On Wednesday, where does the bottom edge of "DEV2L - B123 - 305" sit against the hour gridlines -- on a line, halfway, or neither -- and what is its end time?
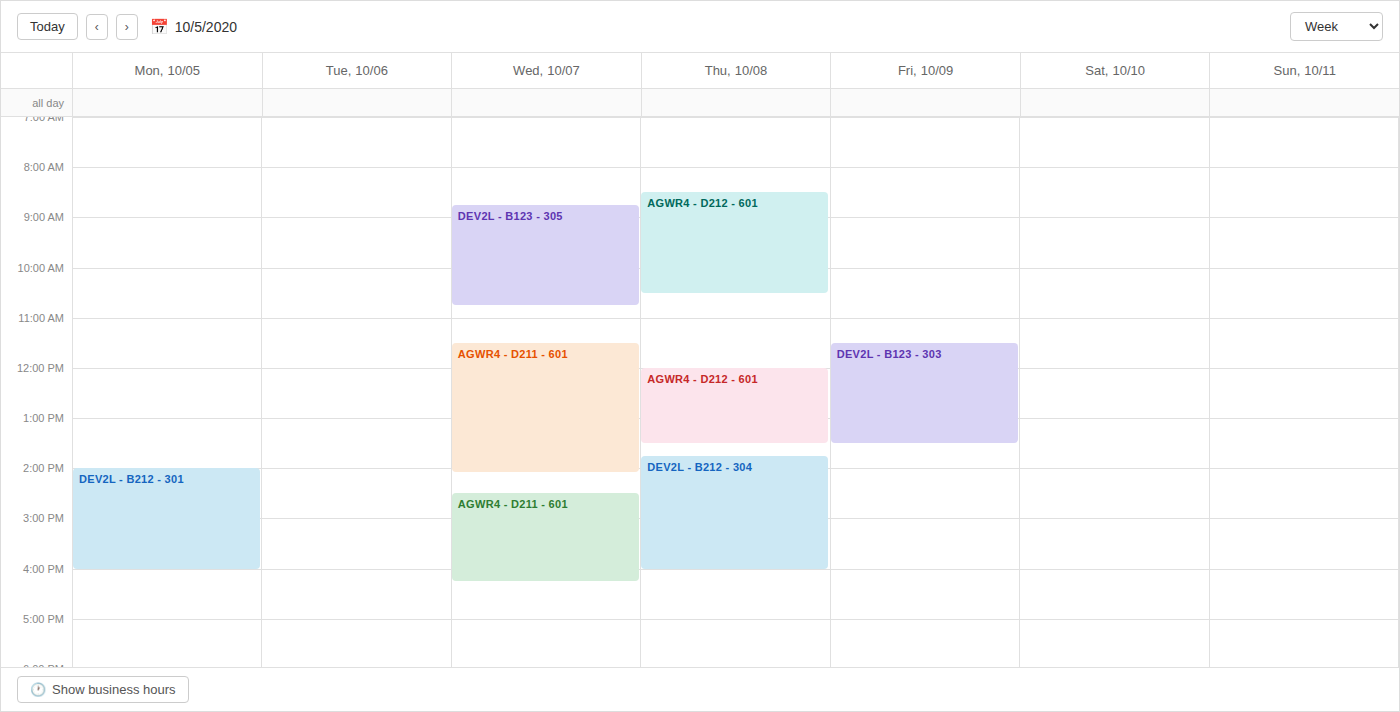
10:45 AM -- neither: three quarters of the way from the 10 AM line to the 11 AM line.